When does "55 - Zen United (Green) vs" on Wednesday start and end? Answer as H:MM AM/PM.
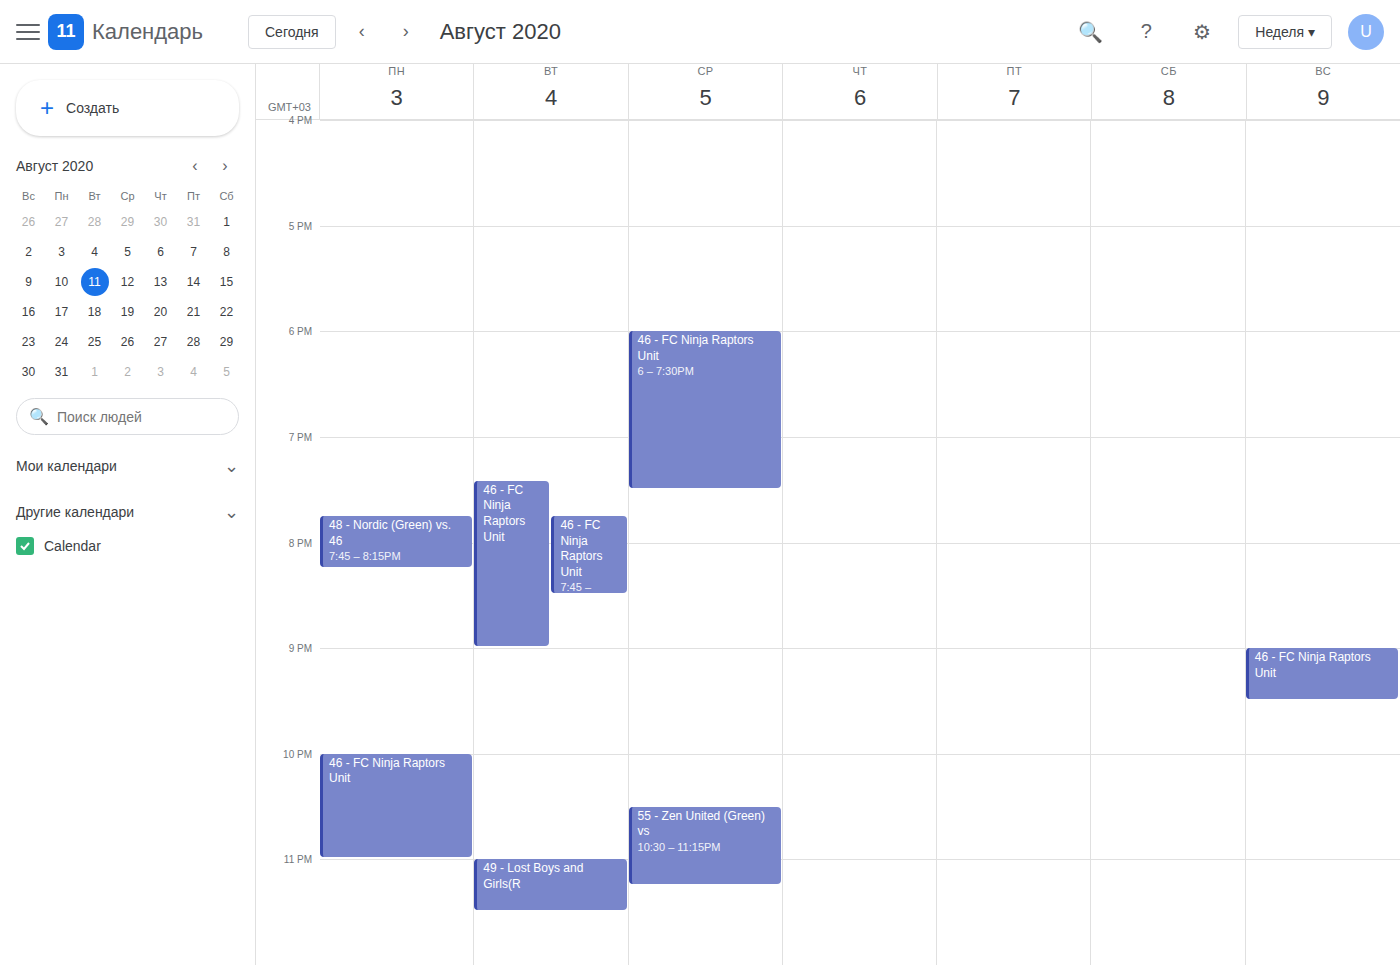
10:30 PM to 11:15 PM